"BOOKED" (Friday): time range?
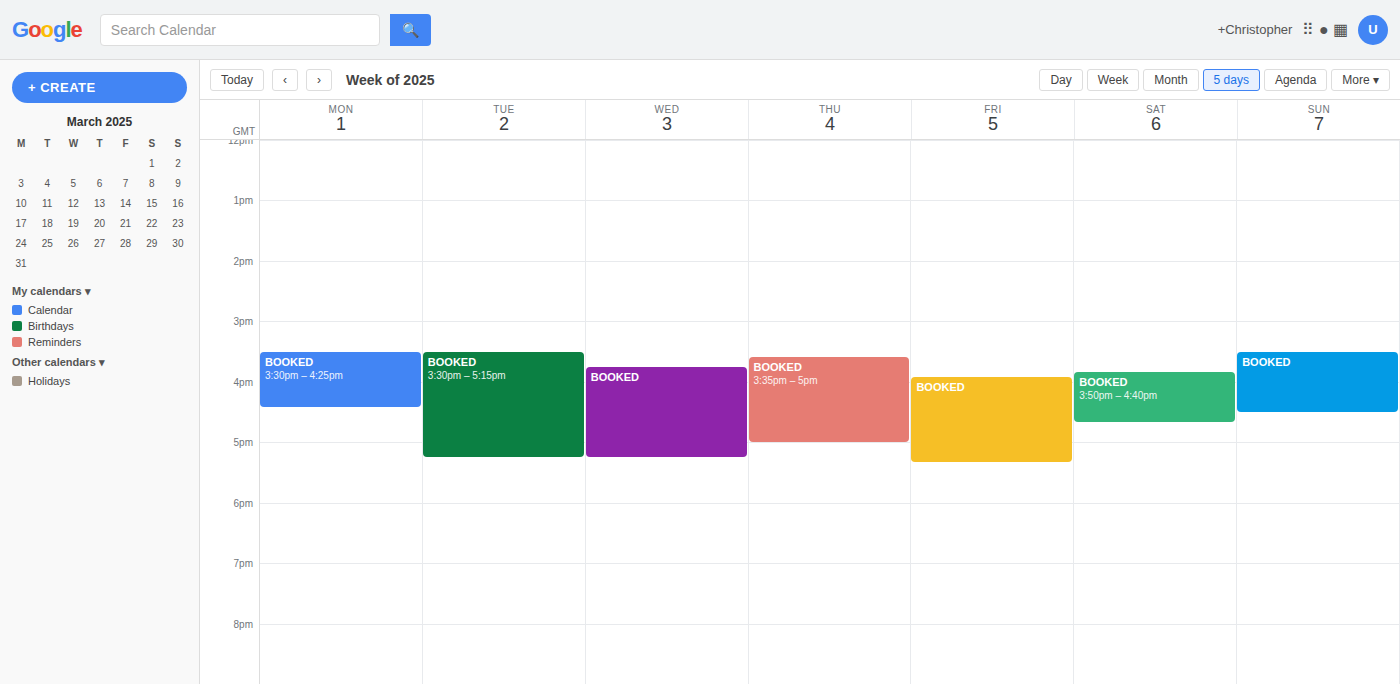
3:55 PM to 5:20 PM